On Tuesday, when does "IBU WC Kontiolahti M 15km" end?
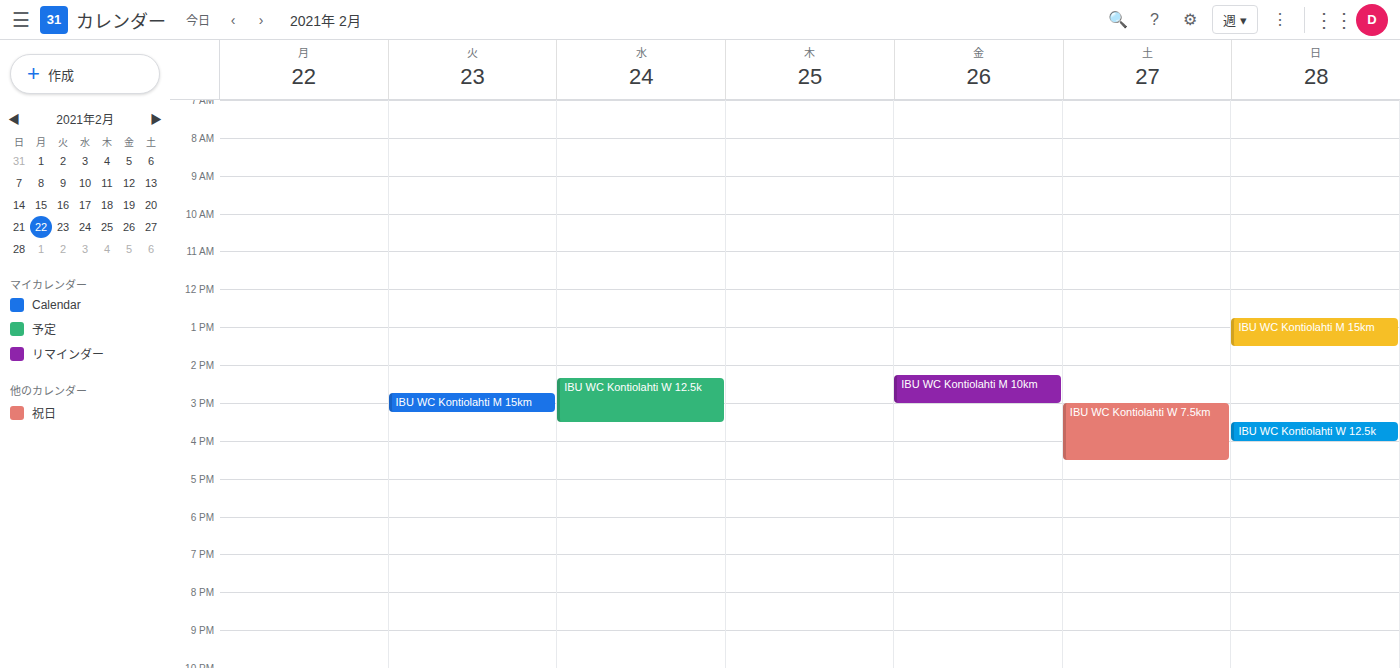
3:15 PM